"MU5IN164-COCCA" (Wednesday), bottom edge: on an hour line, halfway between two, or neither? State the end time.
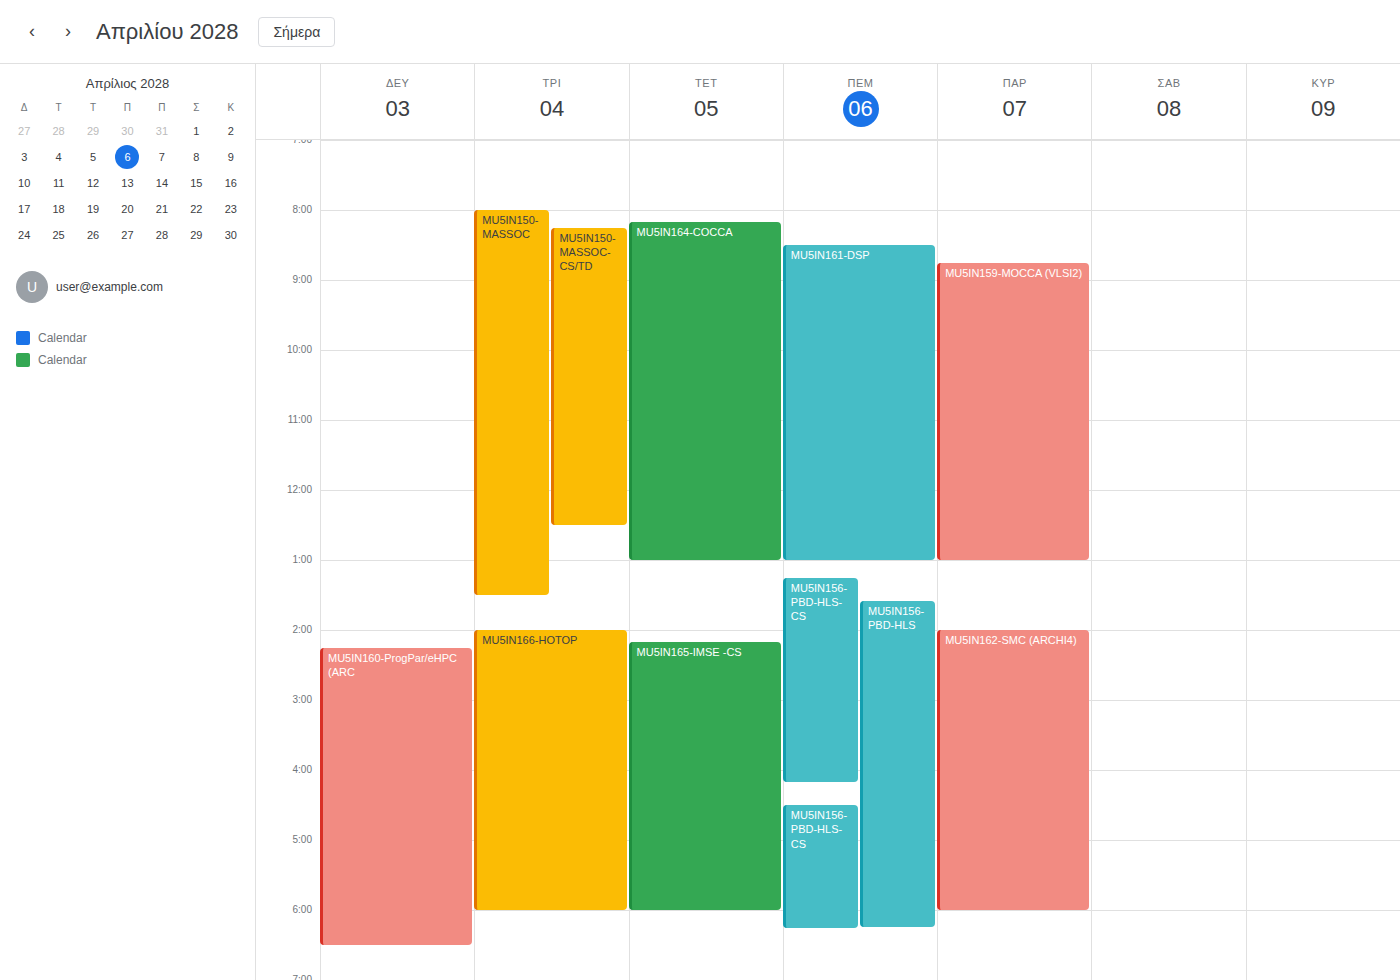
13:00 -- exactly on the 13:00 line.